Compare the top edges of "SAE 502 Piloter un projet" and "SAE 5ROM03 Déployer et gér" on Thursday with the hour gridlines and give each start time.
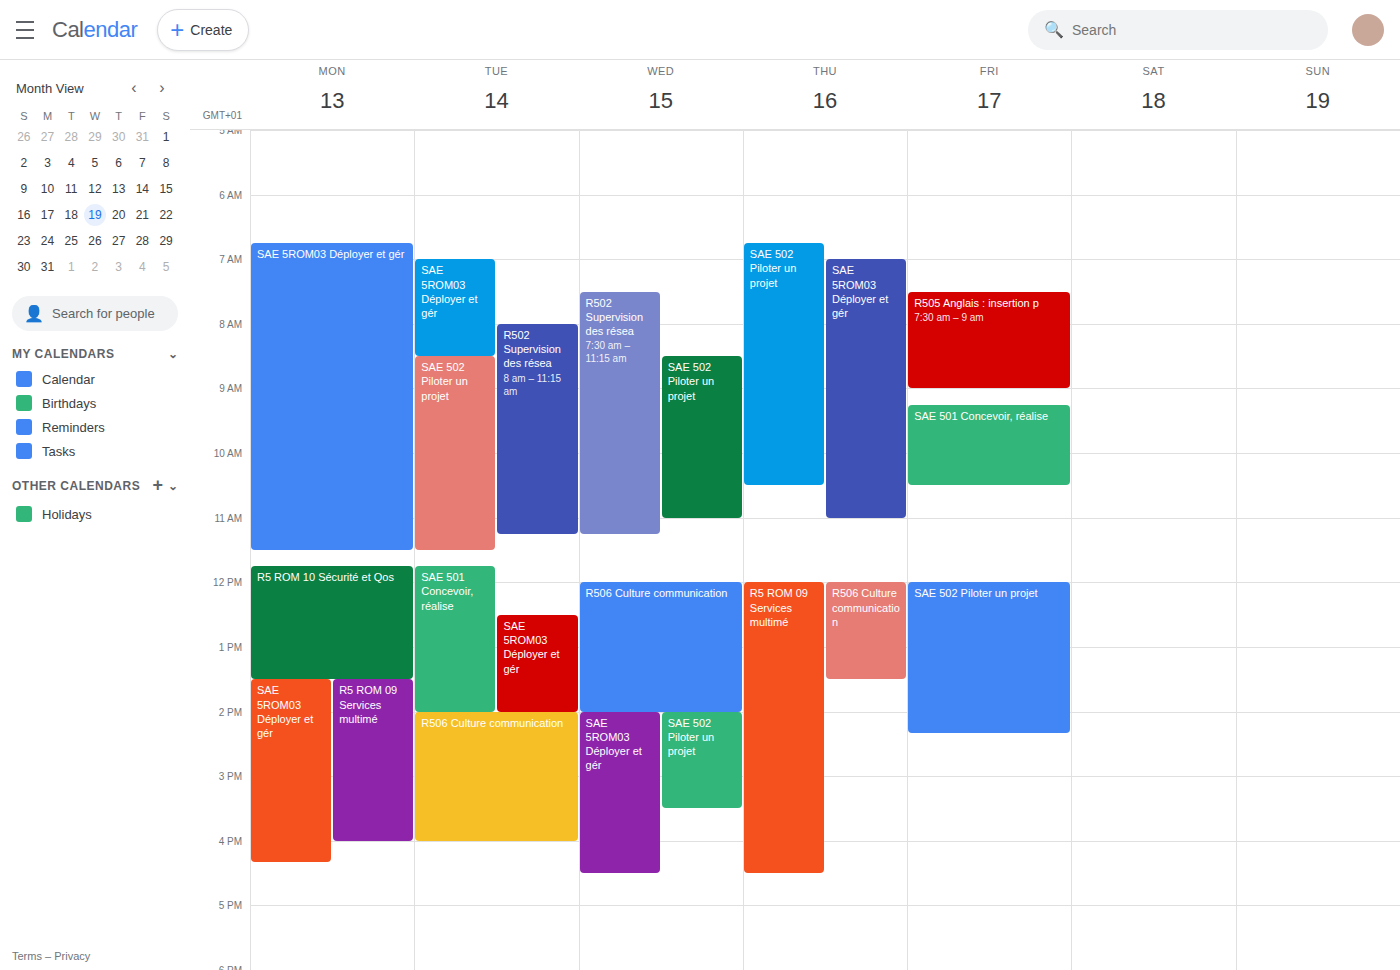
"SAE 502 Piloter un projet": 6:45 AM, neither: three quarters of the way from the 6 AM line to the 7 AM line. "SAE 5ROM03 Déployer et gér": 7:00 AM, exactly on the 7 AM line.